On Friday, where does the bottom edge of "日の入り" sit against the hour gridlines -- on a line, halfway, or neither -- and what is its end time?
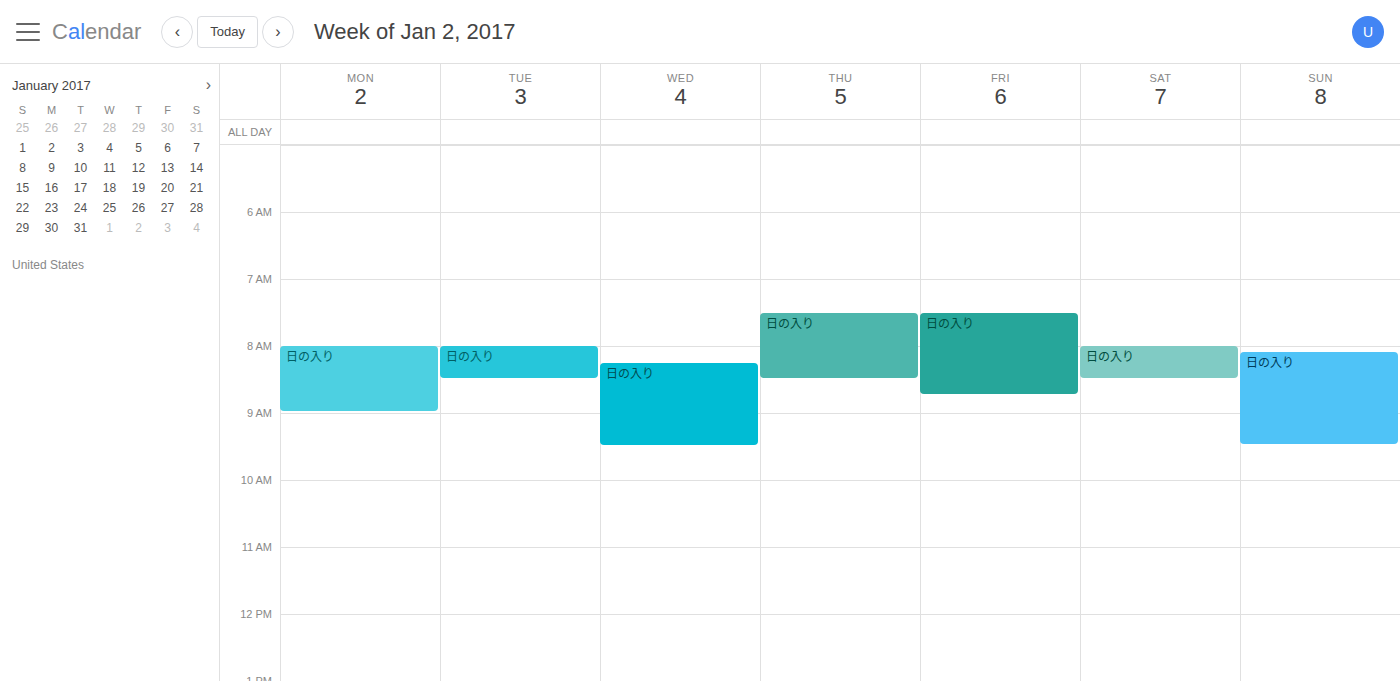
08:45 -- neither: three quarters of the way from the 08:00 line to the 09:00 line.